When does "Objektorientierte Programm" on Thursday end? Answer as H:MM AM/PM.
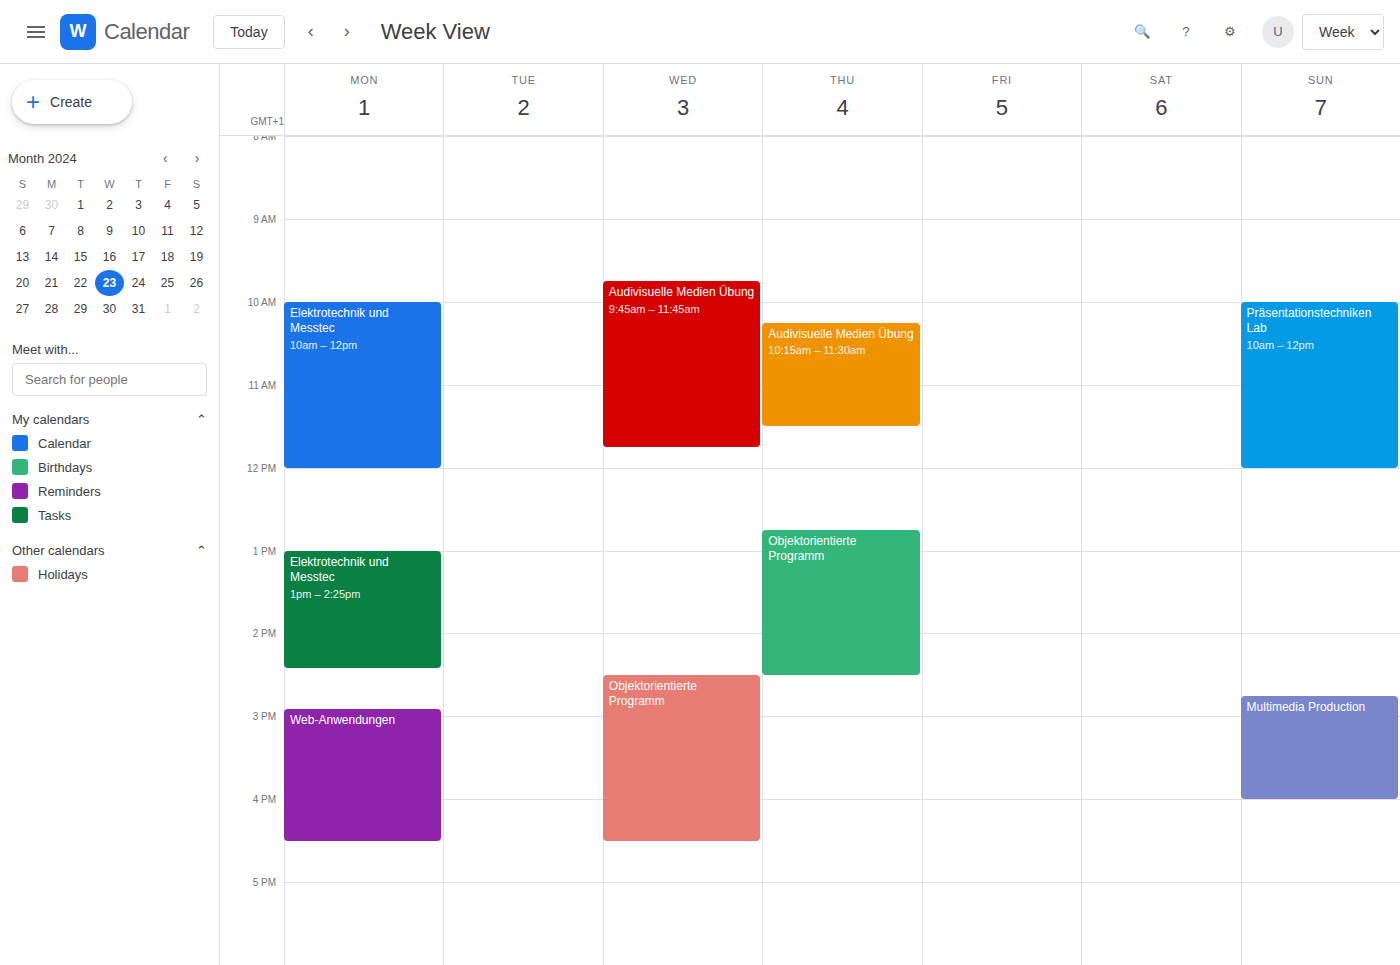
2:30 PM